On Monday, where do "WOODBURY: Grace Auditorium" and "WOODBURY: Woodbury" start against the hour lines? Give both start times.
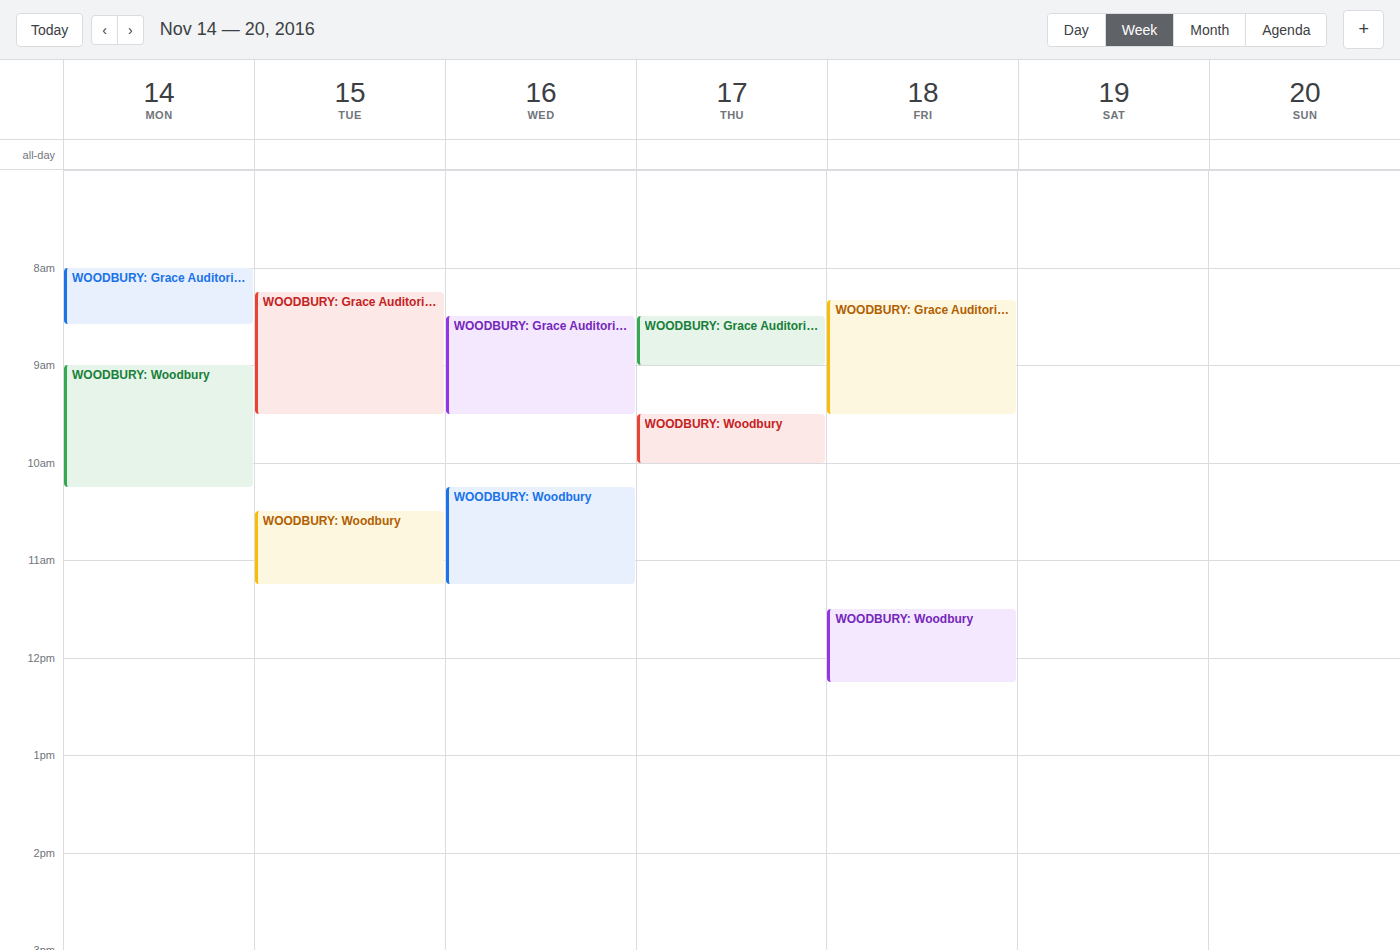
"WOODBURY: Grace Auditorium": 08:00, exactly on the 08:00 line. "WOODBURY: Woodbury": 09:00, exactly on the 09:00 line.